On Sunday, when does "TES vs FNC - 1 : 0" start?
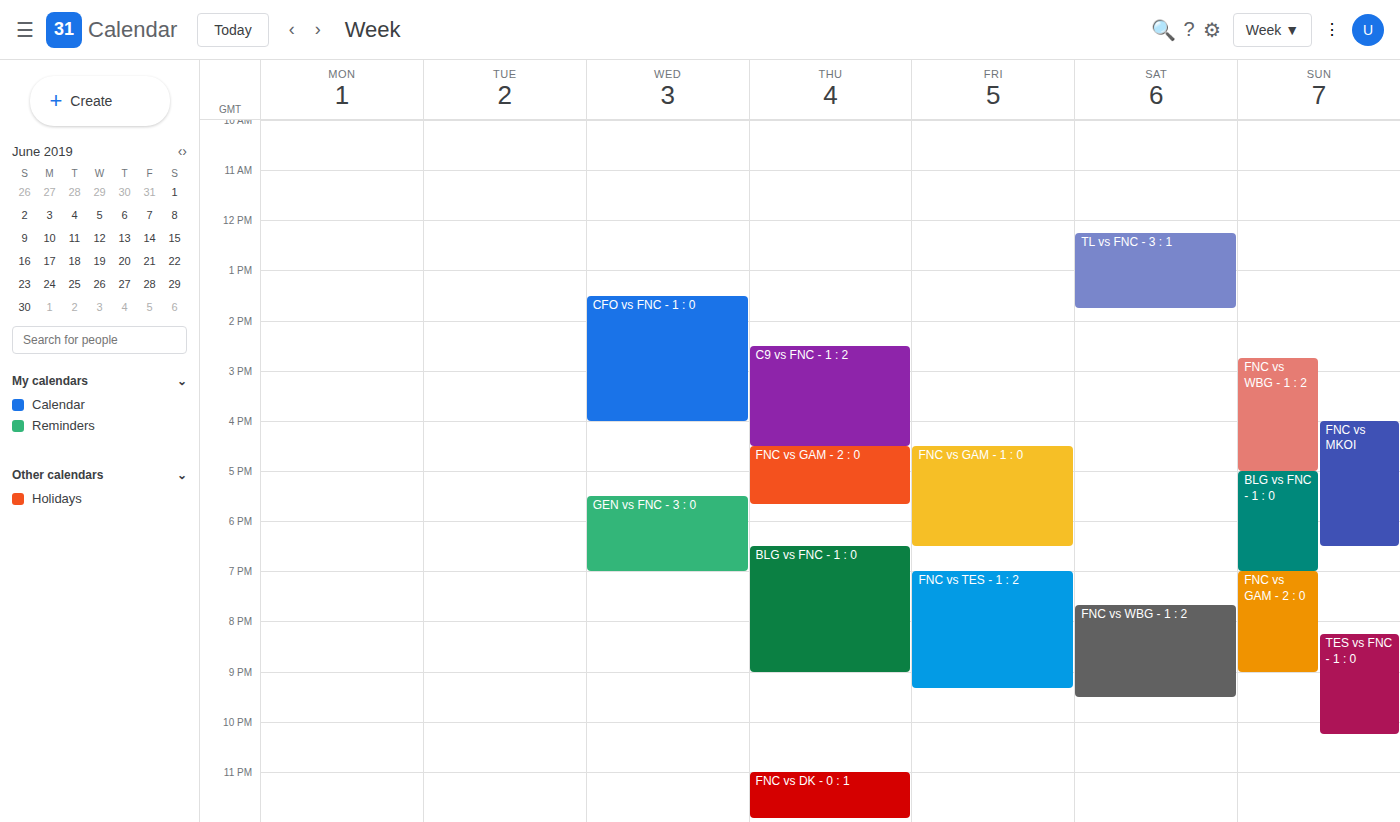
8:15 PM